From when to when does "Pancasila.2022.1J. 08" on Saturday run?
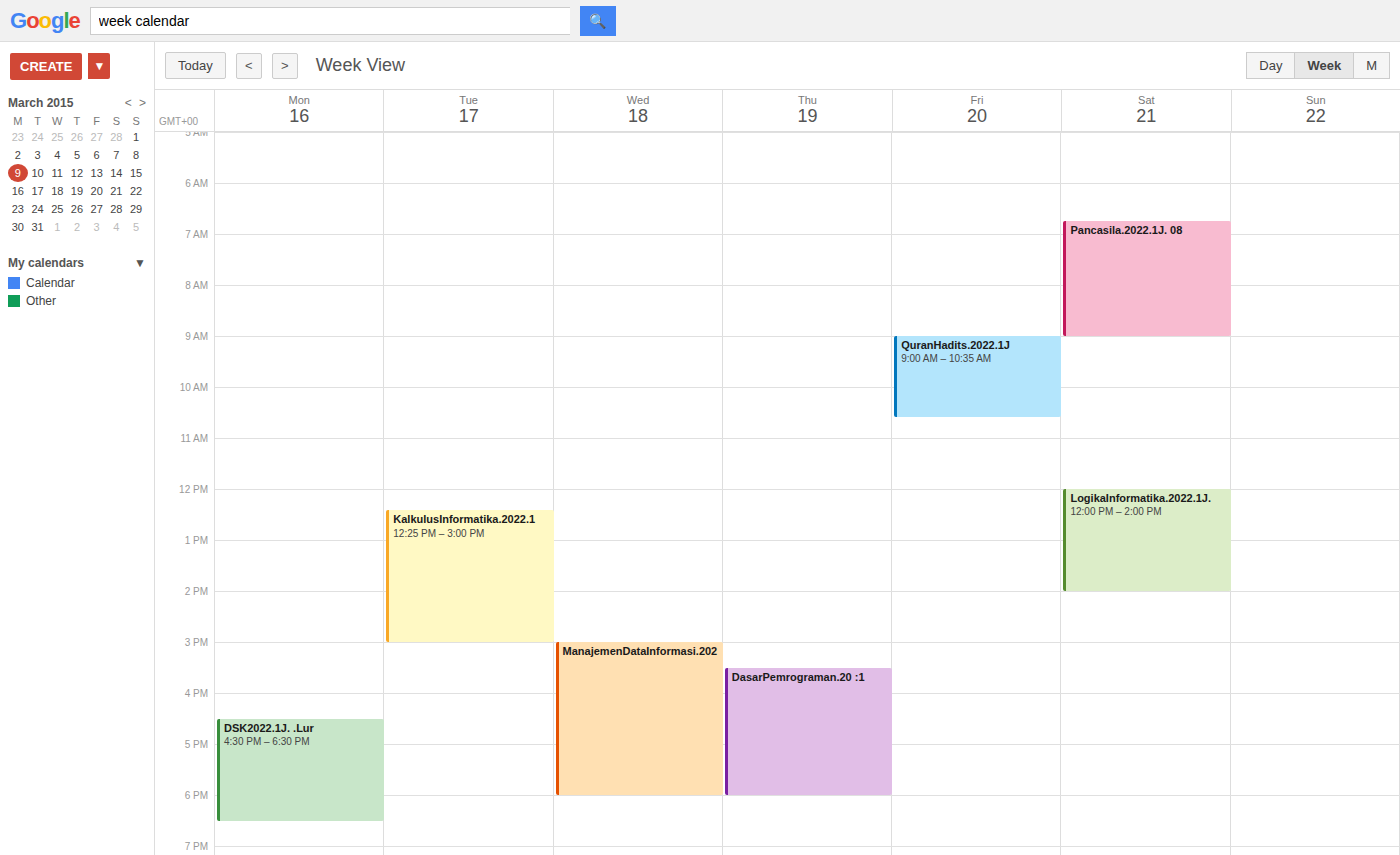
6:45 AM to 9:00 AM